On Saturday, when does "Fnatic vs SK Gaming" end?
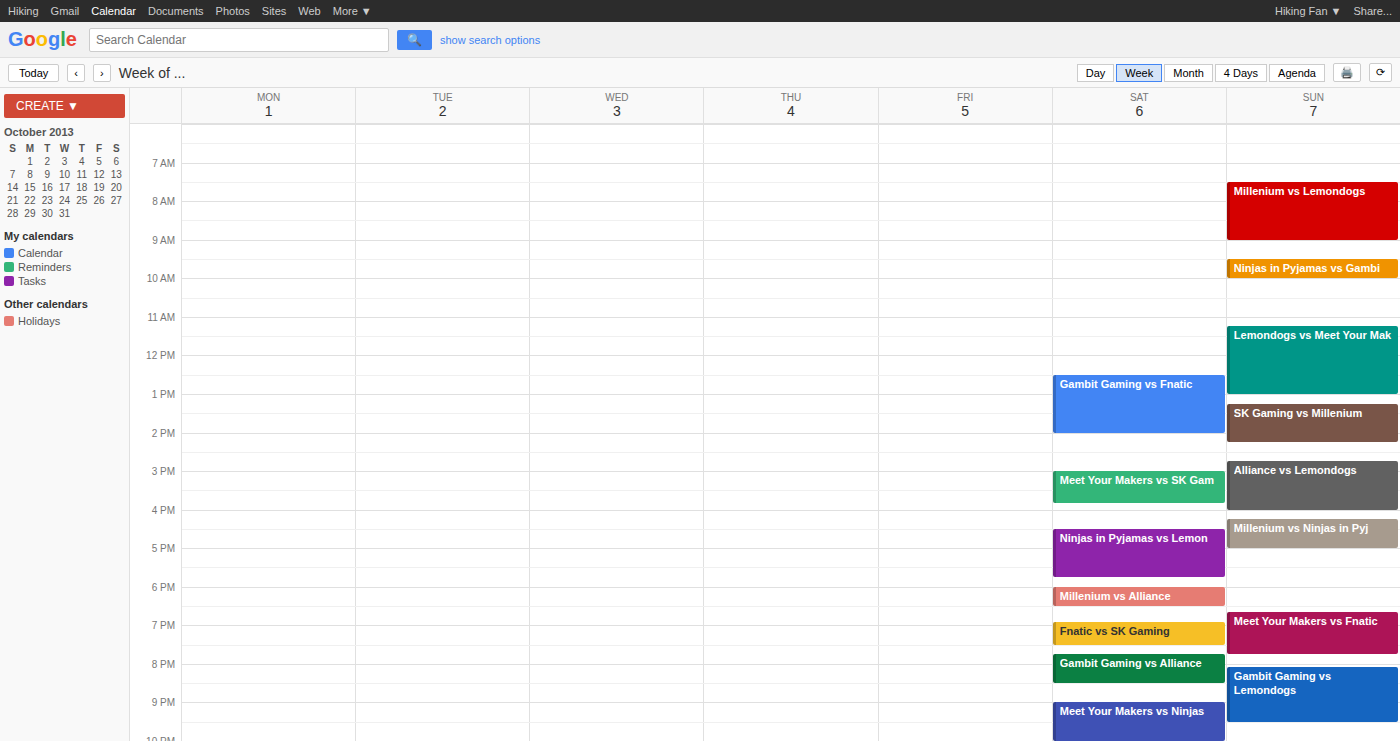
7:30 PM